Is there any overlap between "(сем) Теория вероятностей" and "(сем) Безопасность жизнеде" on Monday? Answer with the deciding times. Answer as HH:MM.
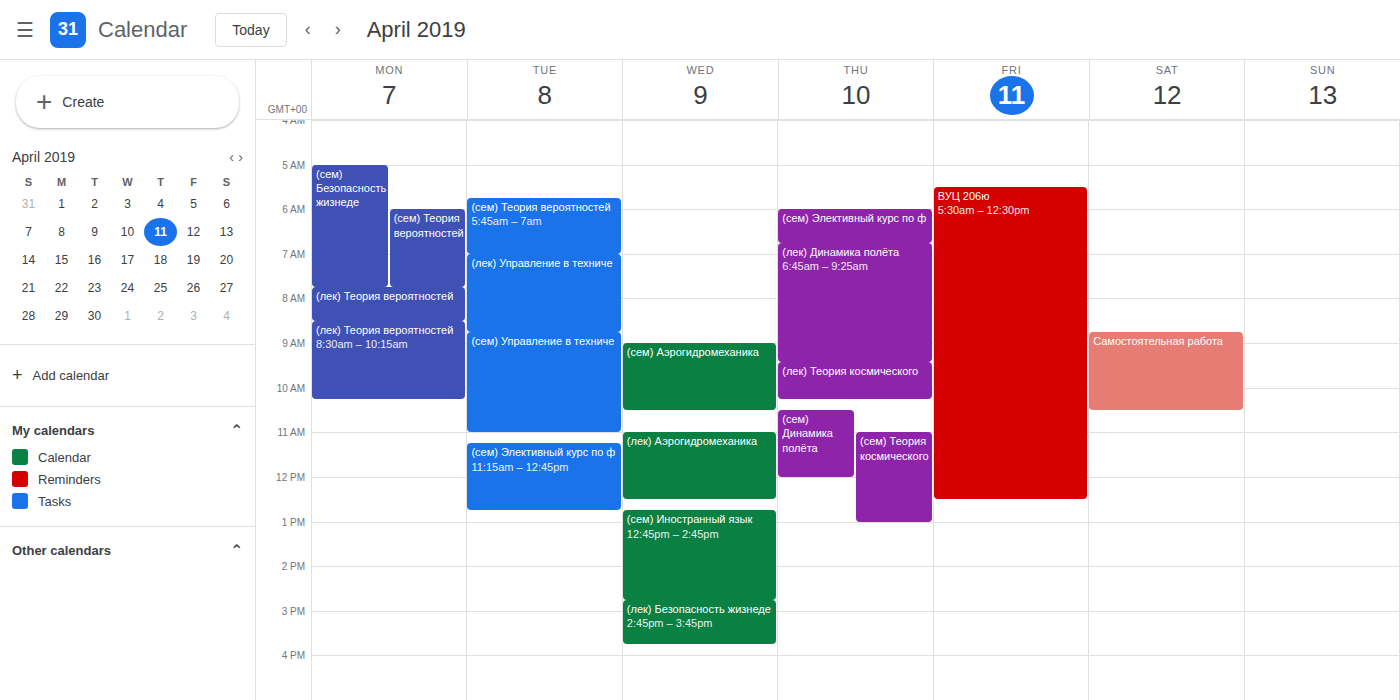
"(сем) Теория вероятностей" starts at 06:00, before "(сем) Безопасность жизнеде" ends at 07:45 -- they overlap.